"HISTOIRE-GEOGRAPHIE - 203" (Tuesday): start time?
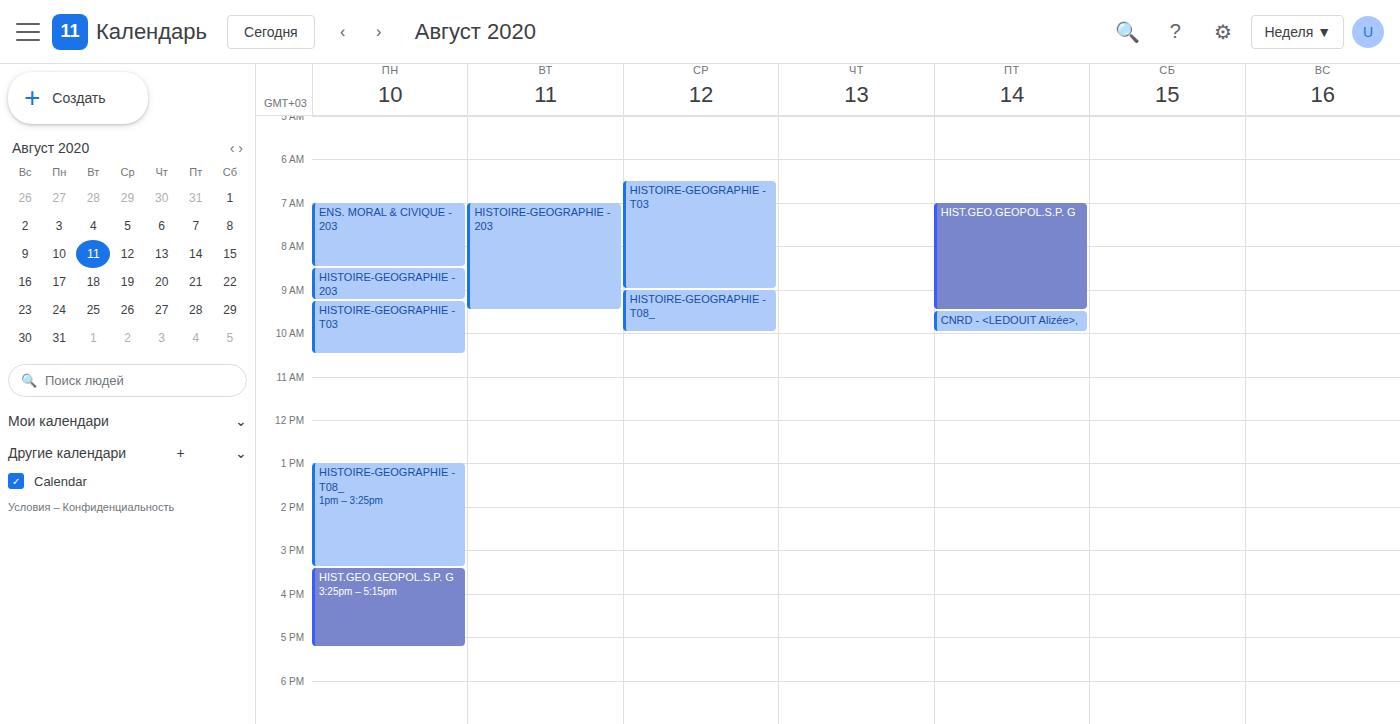
7:00 AM